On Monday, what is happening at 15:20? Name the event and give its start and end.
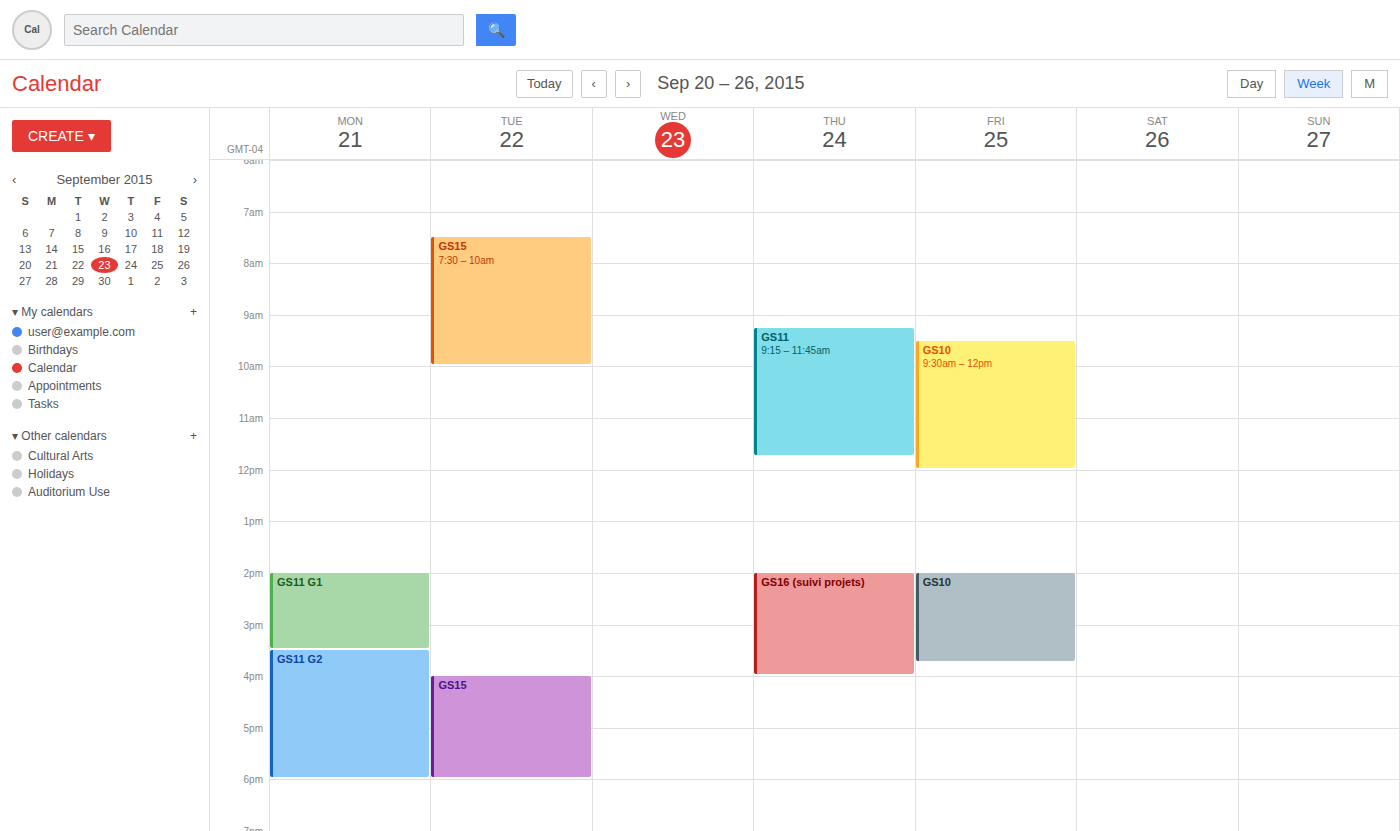
"GS11 G1", 14:00 to 15:30